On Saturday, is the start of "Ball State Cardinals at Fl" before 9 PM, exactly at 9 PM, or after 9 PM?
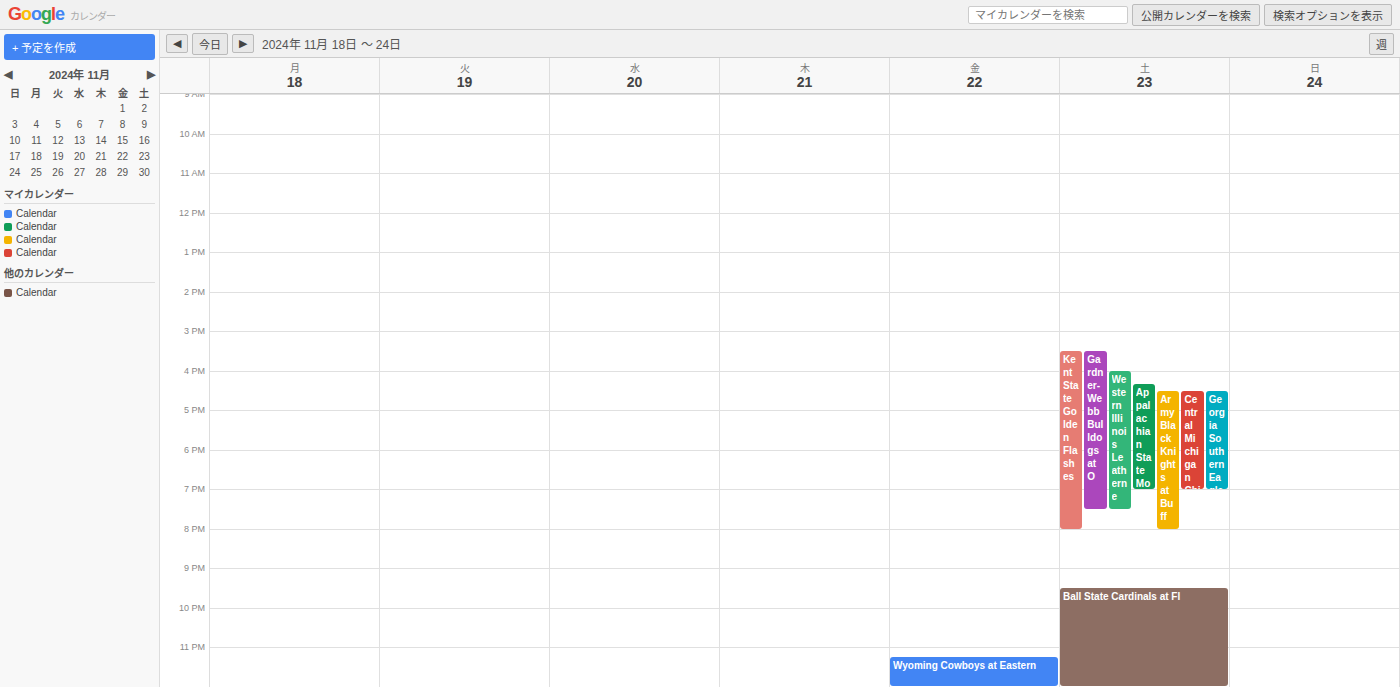
9:30 PM -- after 9 PM, 30 minutes below the 9 PM line.